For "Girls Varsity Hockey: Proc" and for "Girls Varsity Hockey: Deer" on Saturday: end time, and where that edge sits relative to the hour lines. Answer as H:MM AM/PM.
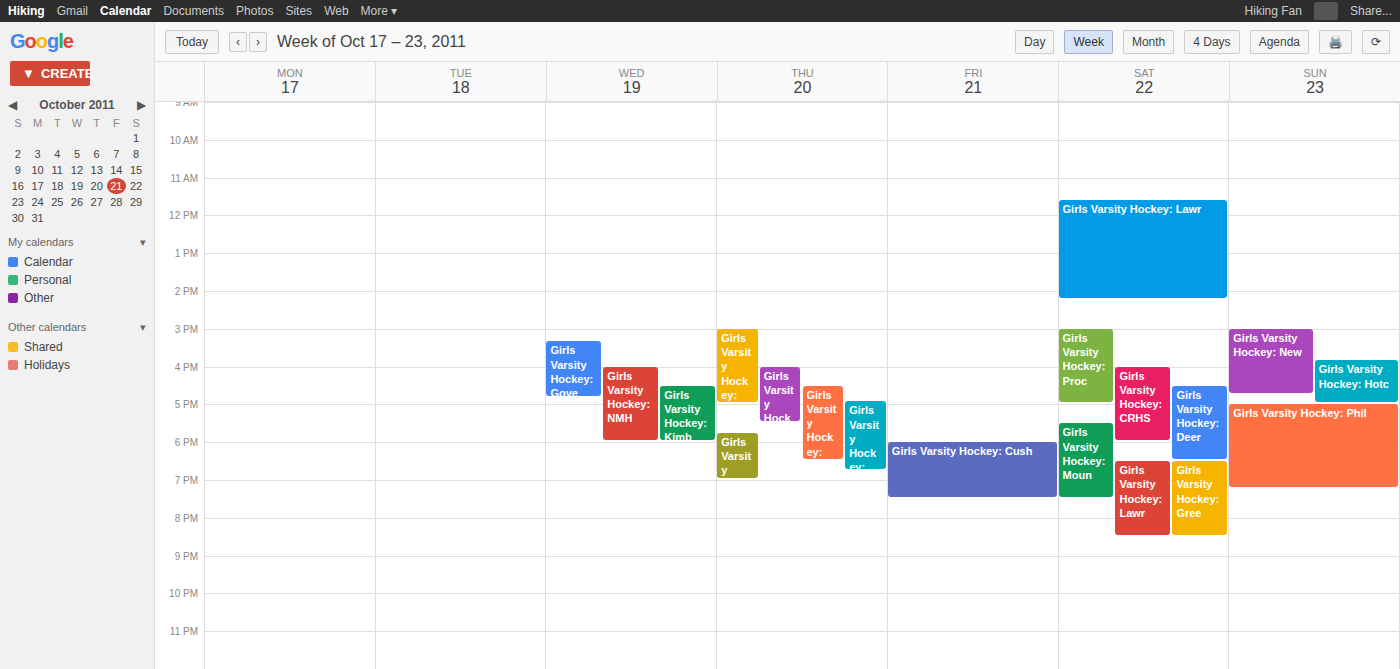
"Girls Varsity Hockey: Proc": 5:00 PM, exactly on the 5 PM line. "Girls Varsity Hockey: Deer": 6:30 PM, halfway between the 6 PM and 7 PM lines.